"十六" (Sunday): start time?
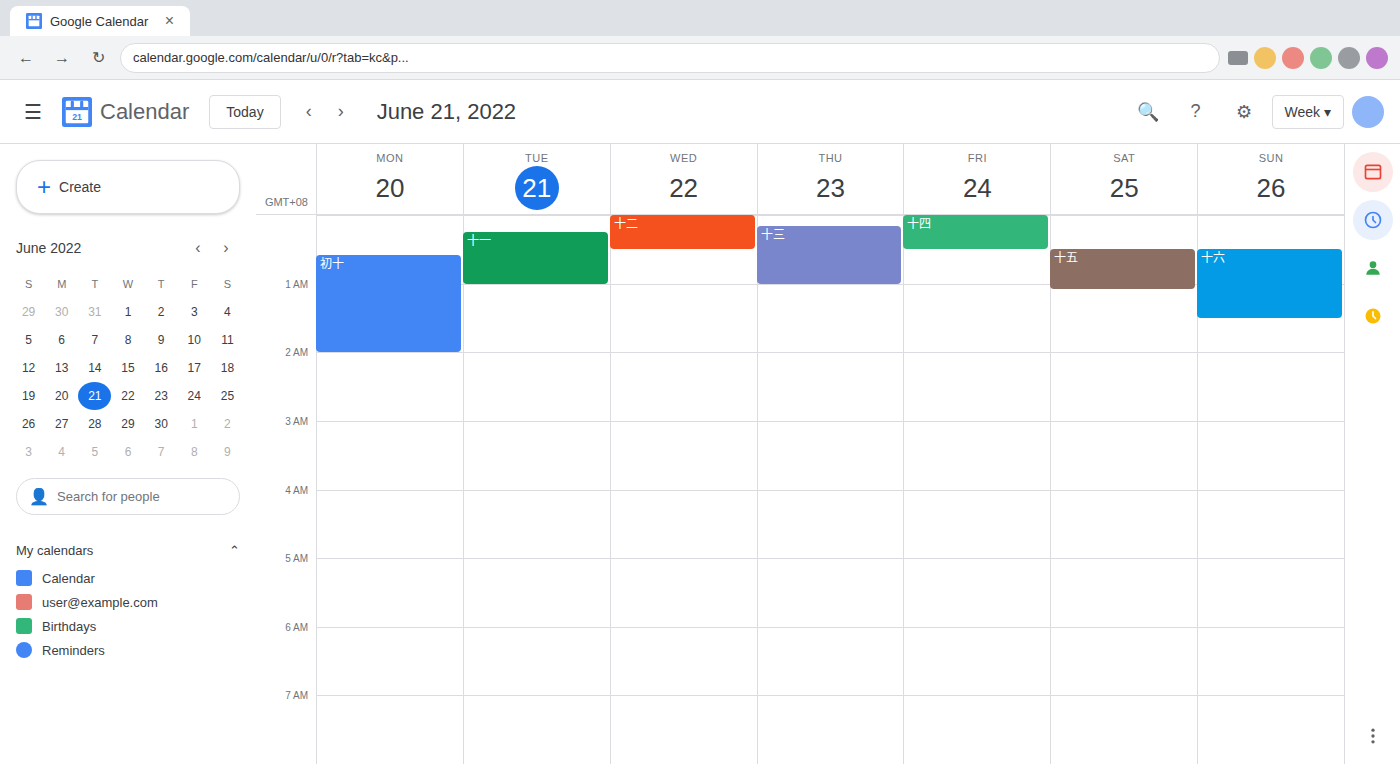
12:30 AM